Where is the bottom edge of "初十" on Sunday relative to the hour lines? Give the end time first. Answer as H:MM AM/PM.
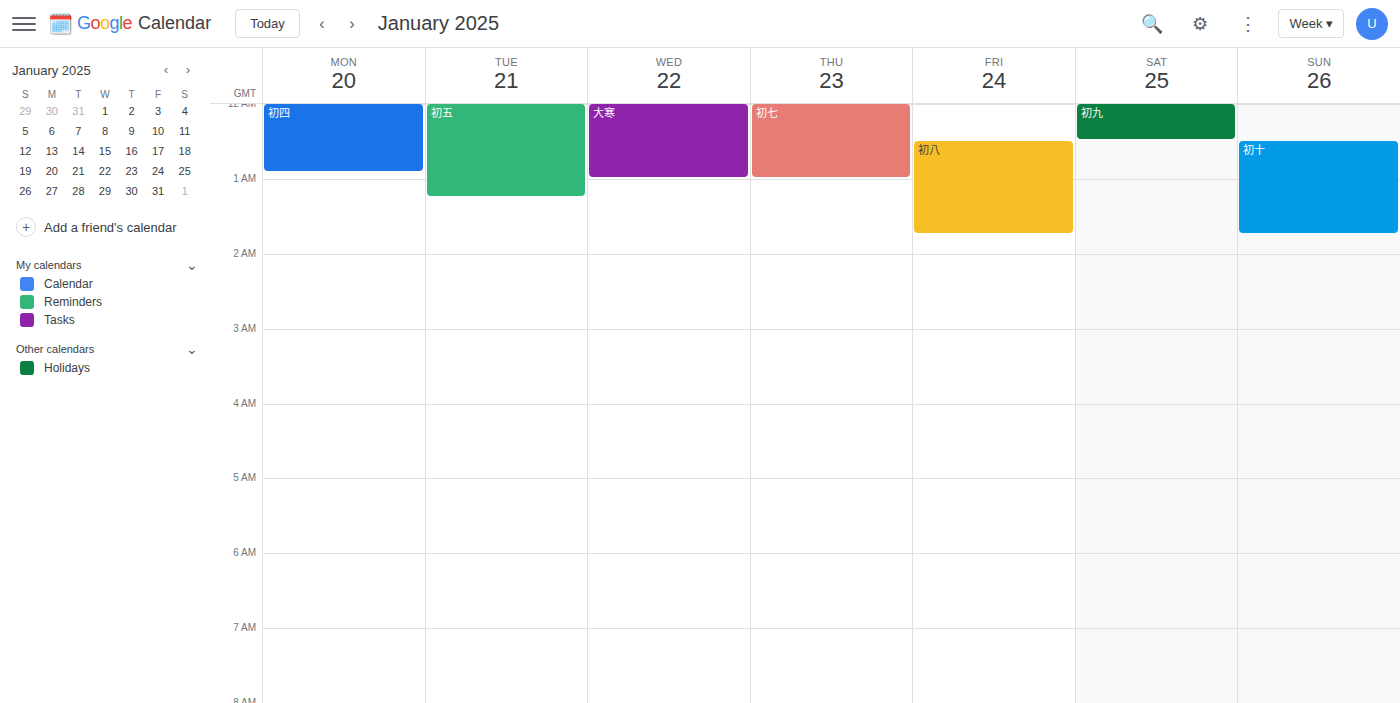
1:45 AM -- neither: three quarters of the way from the 1 AM line to the 2 AM line.